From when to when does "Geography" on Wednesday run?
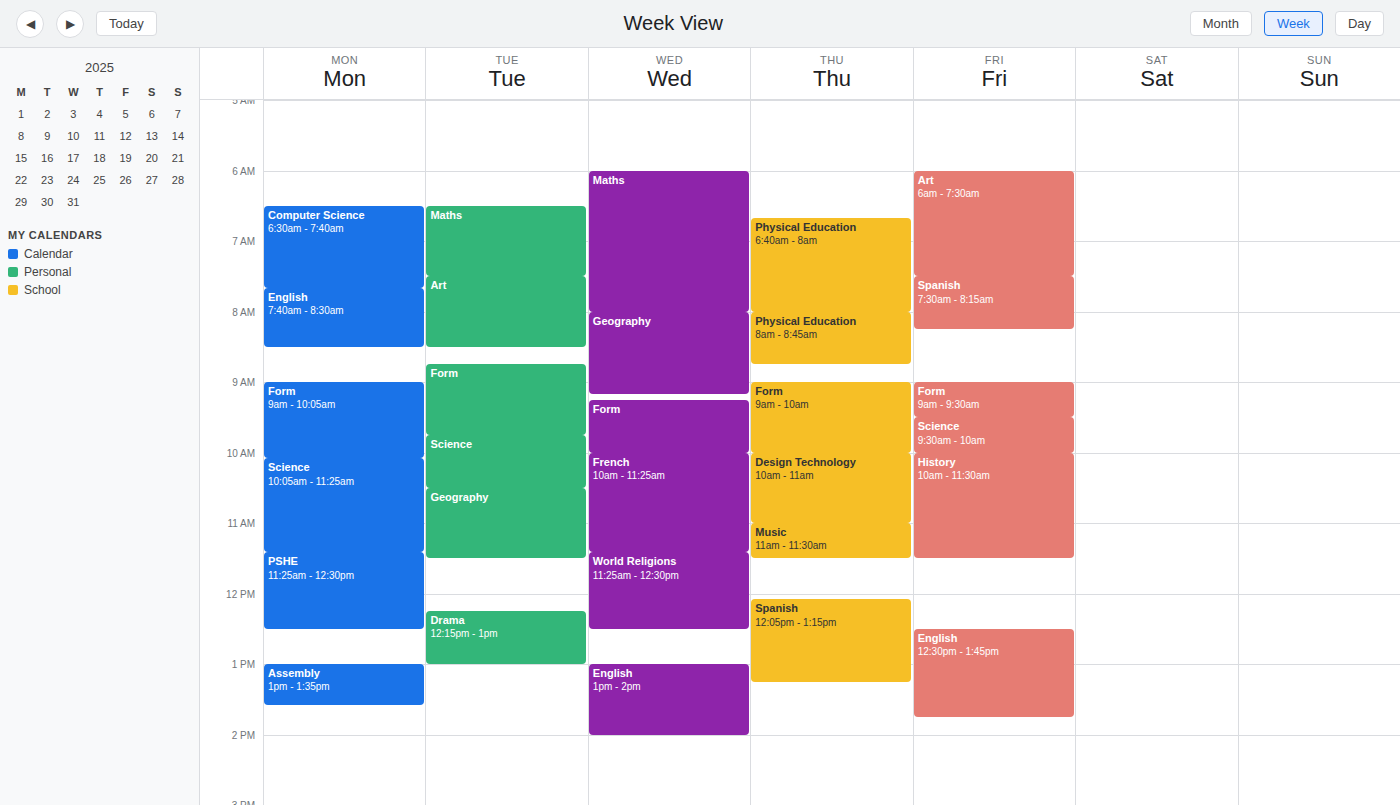
8:00 AM to 9:10 AM